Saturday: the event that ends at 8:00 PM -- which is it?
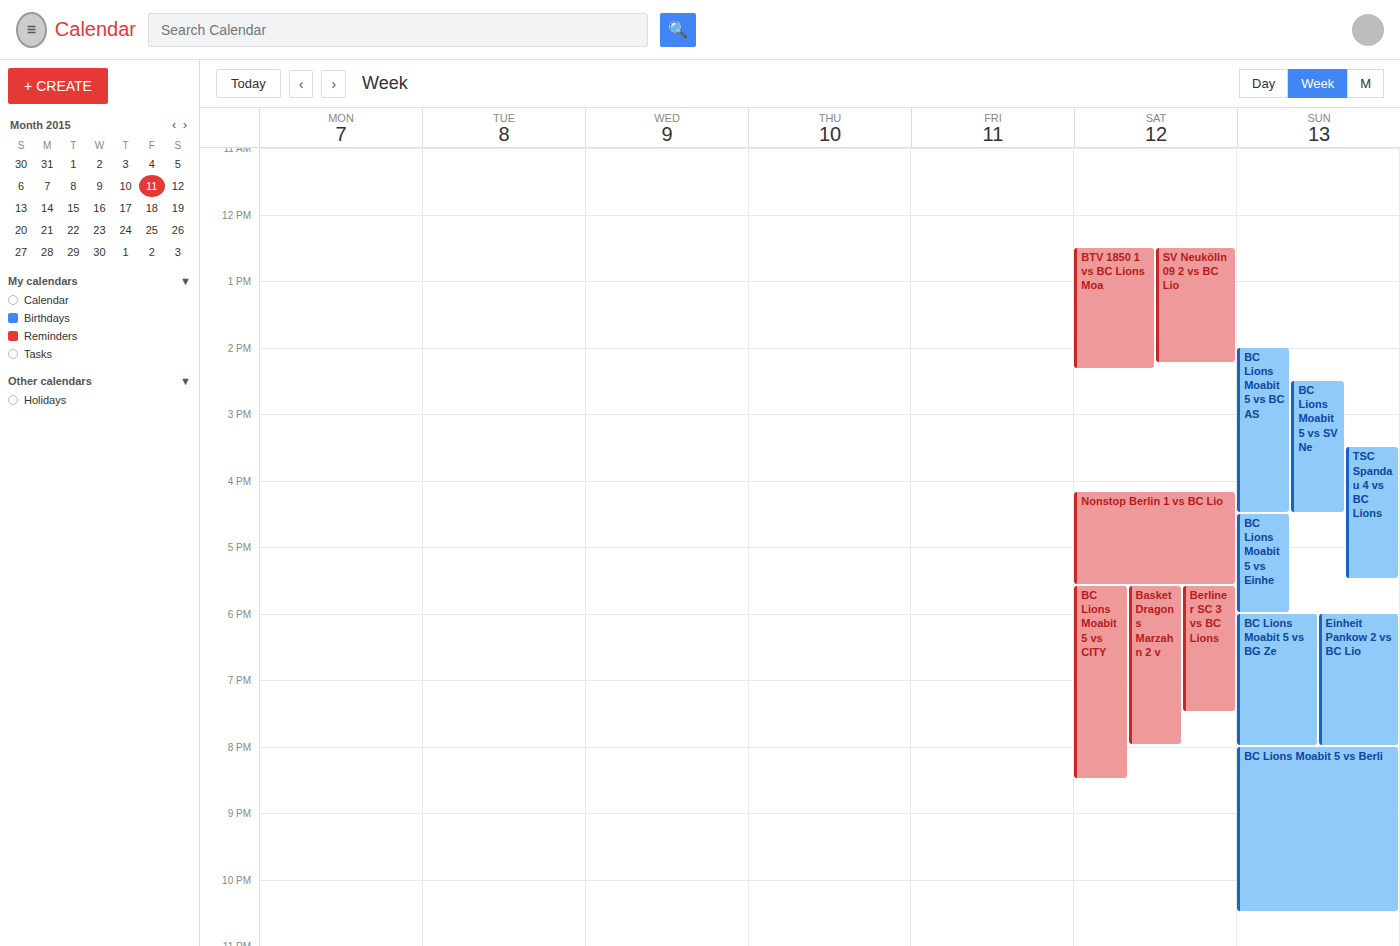
"Basket Dragons Marzahn 2 v"